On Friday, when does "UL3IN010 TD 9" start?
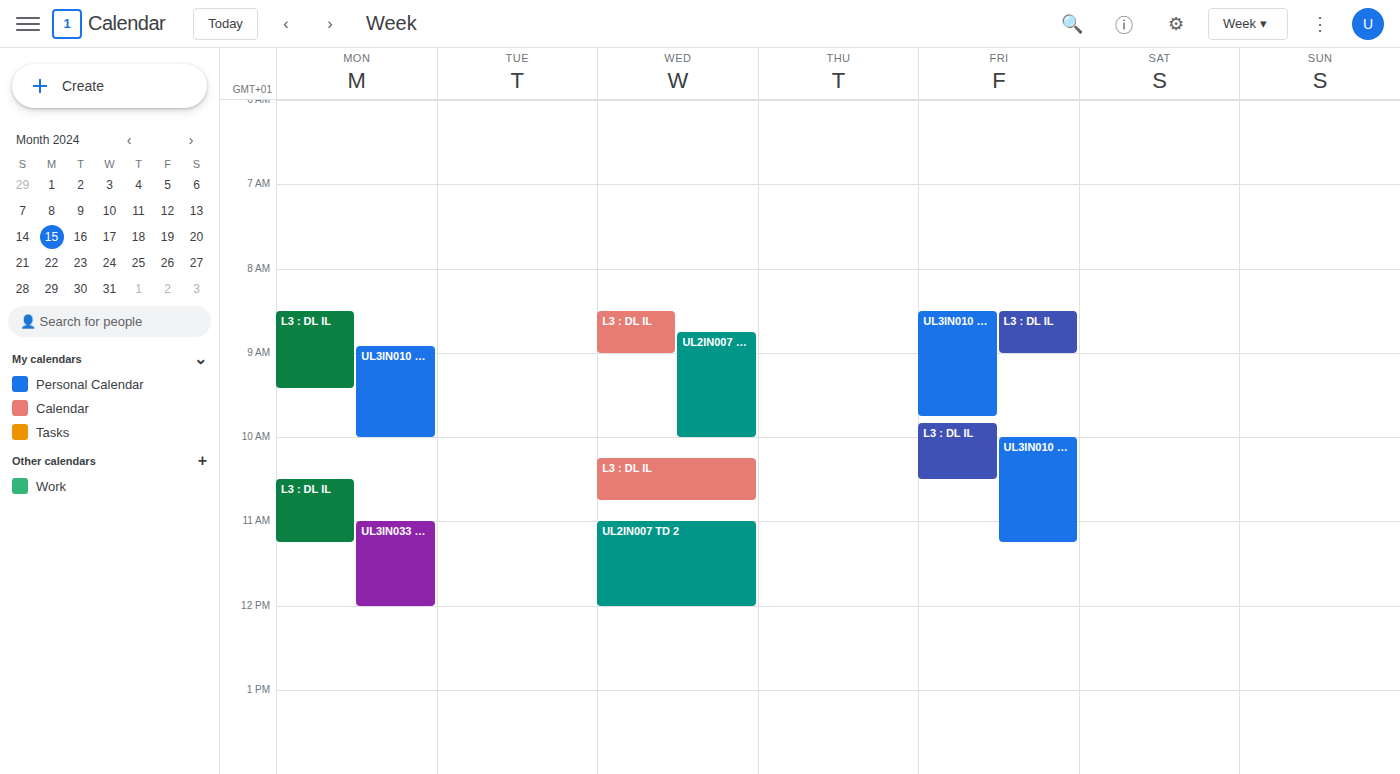
8:30 AM